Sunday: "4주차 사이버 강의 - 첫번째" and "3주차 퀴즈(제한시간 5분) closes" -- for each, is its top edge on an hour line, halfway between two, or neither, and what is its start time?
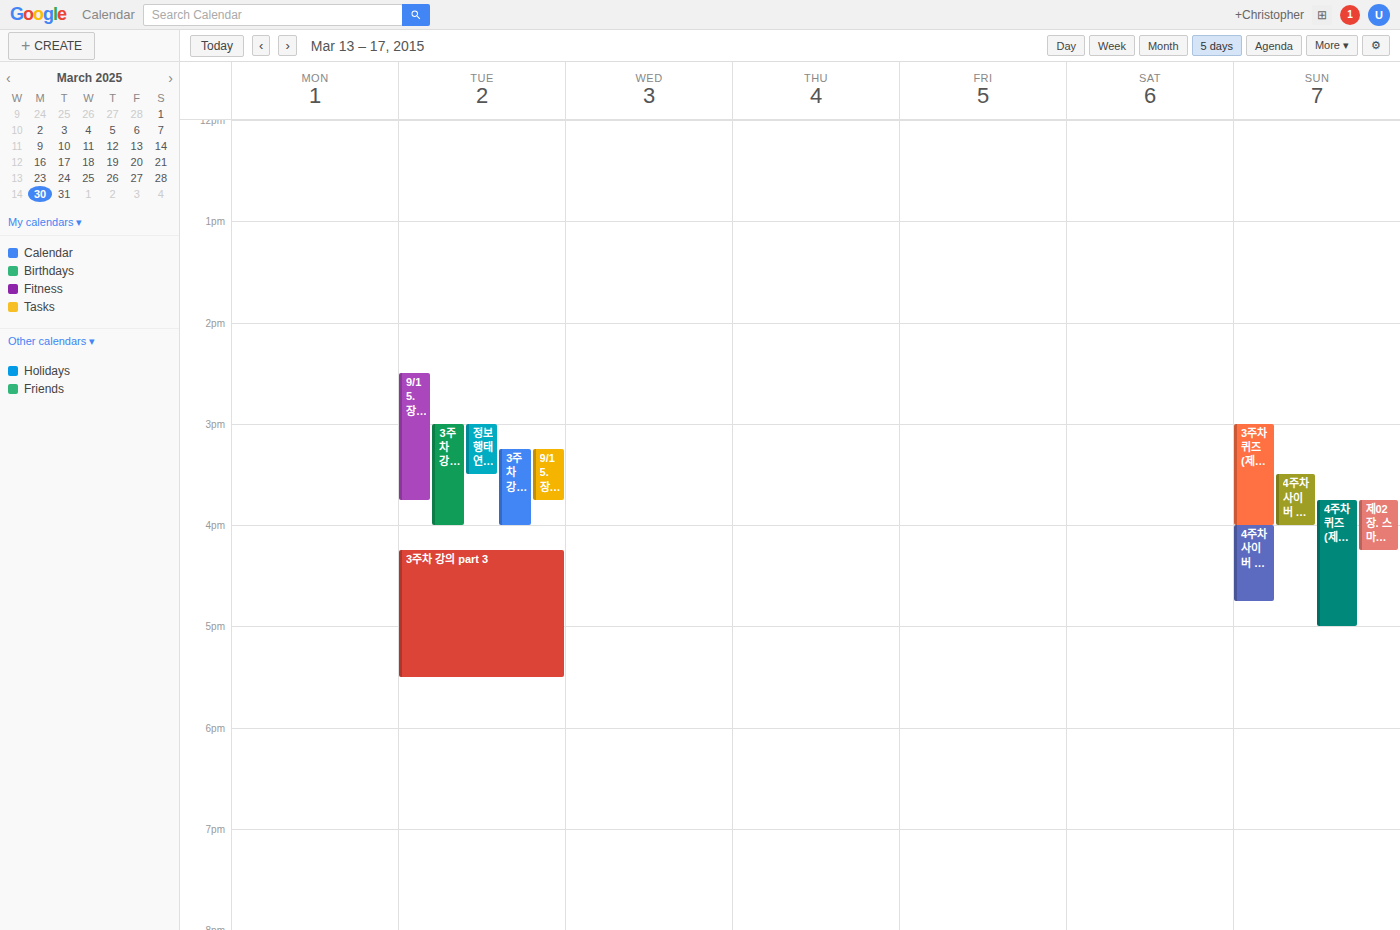
"4주차 사이버 강의 - 첫번째": 4:00 PM, exactly on the 4 PM line. "3주차 퀴즈(제한시간 5분) closes": 3:00 PM, exactly on the 3 PM line.